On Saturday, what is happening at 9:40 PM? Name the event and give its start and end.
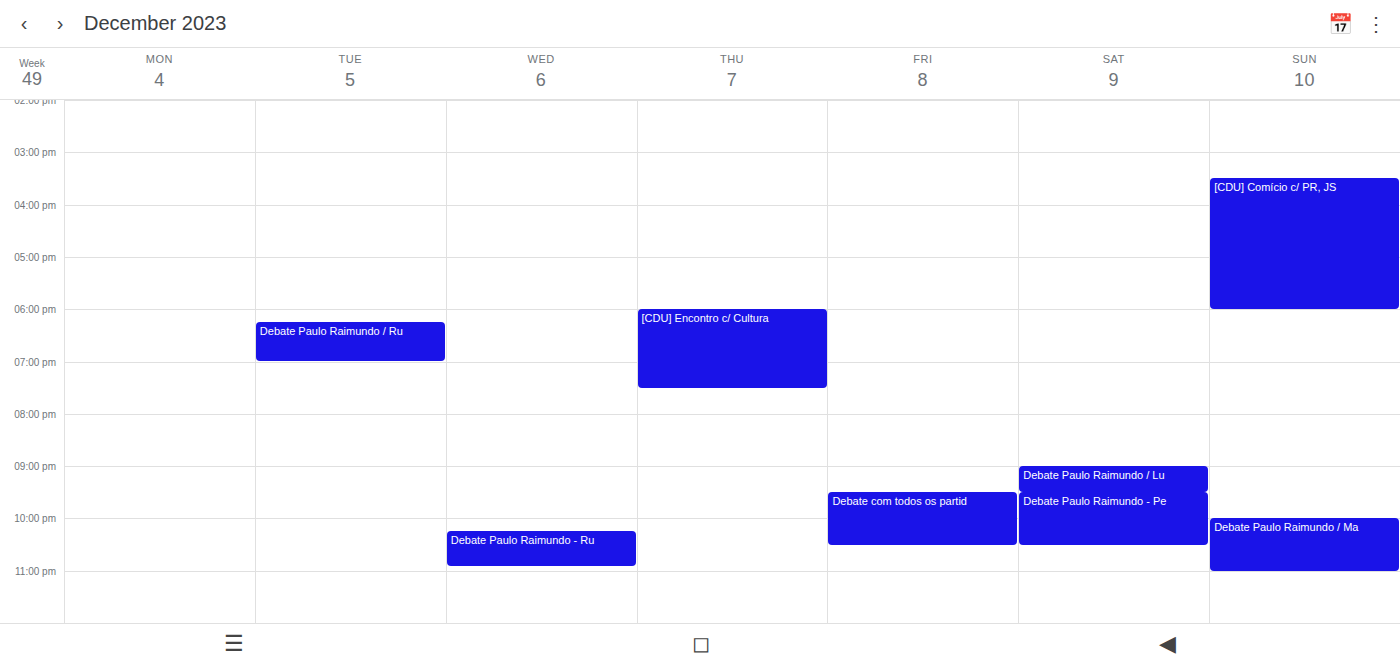
"Debate Paulo Raimundo - Pe", 9:30 PM to 10:30 PM